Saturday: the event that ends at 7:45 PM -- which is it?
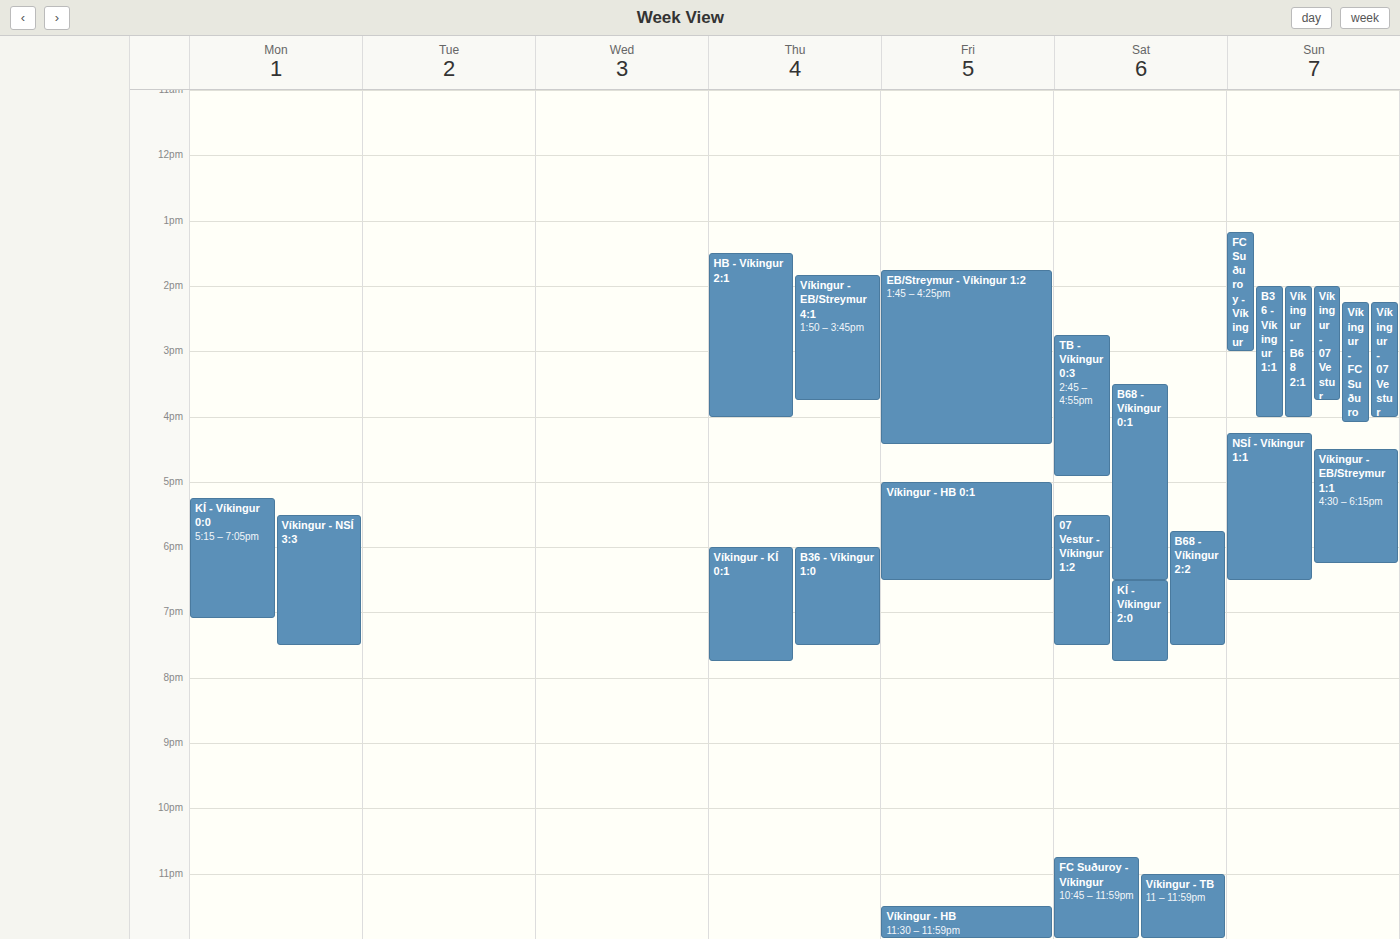
"KÍ - Víkingur 2:0"